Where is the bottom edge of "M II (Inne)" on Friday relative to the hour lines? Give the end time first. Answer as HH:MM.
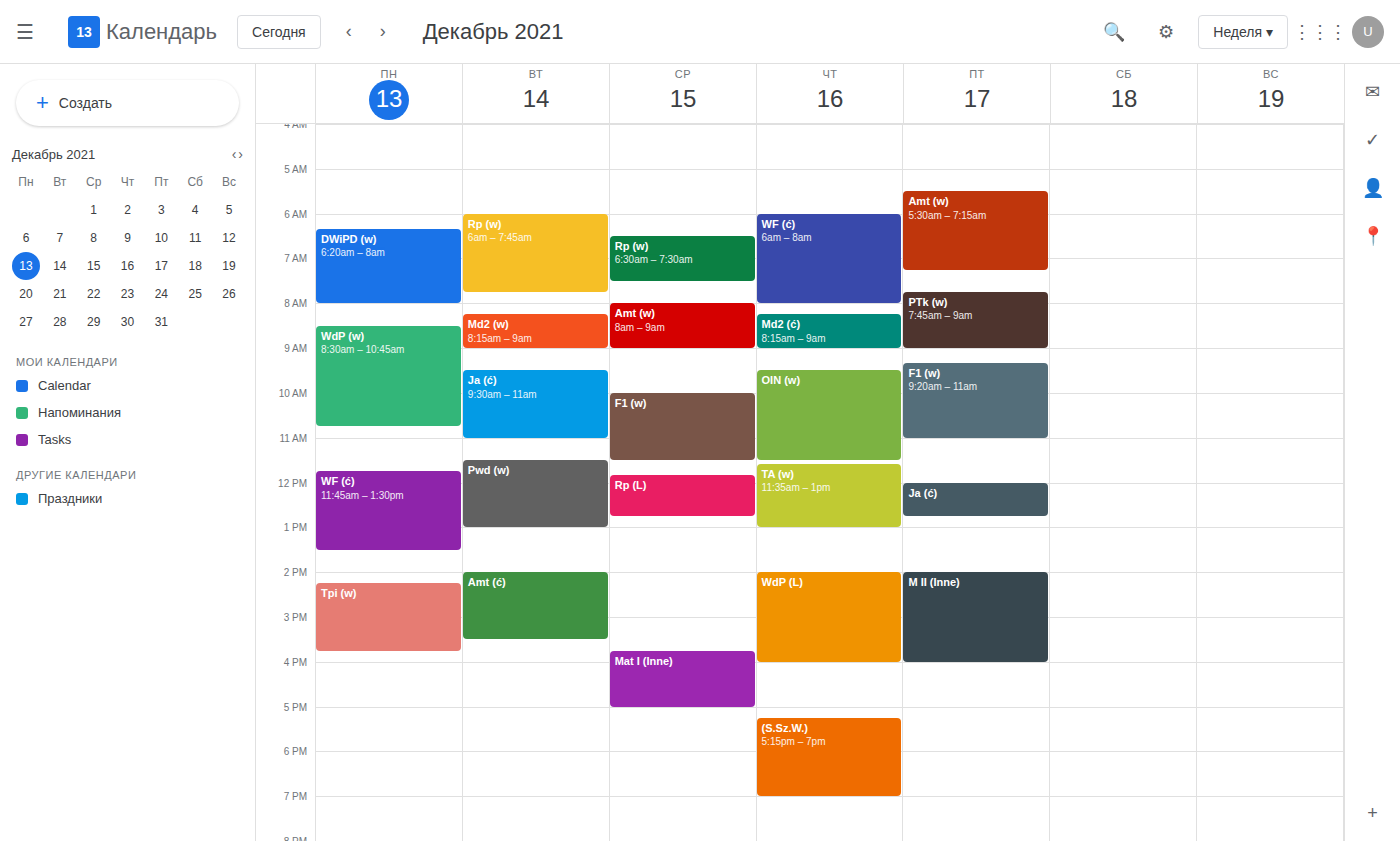
16:00 -- exactly on the 16:00 line.